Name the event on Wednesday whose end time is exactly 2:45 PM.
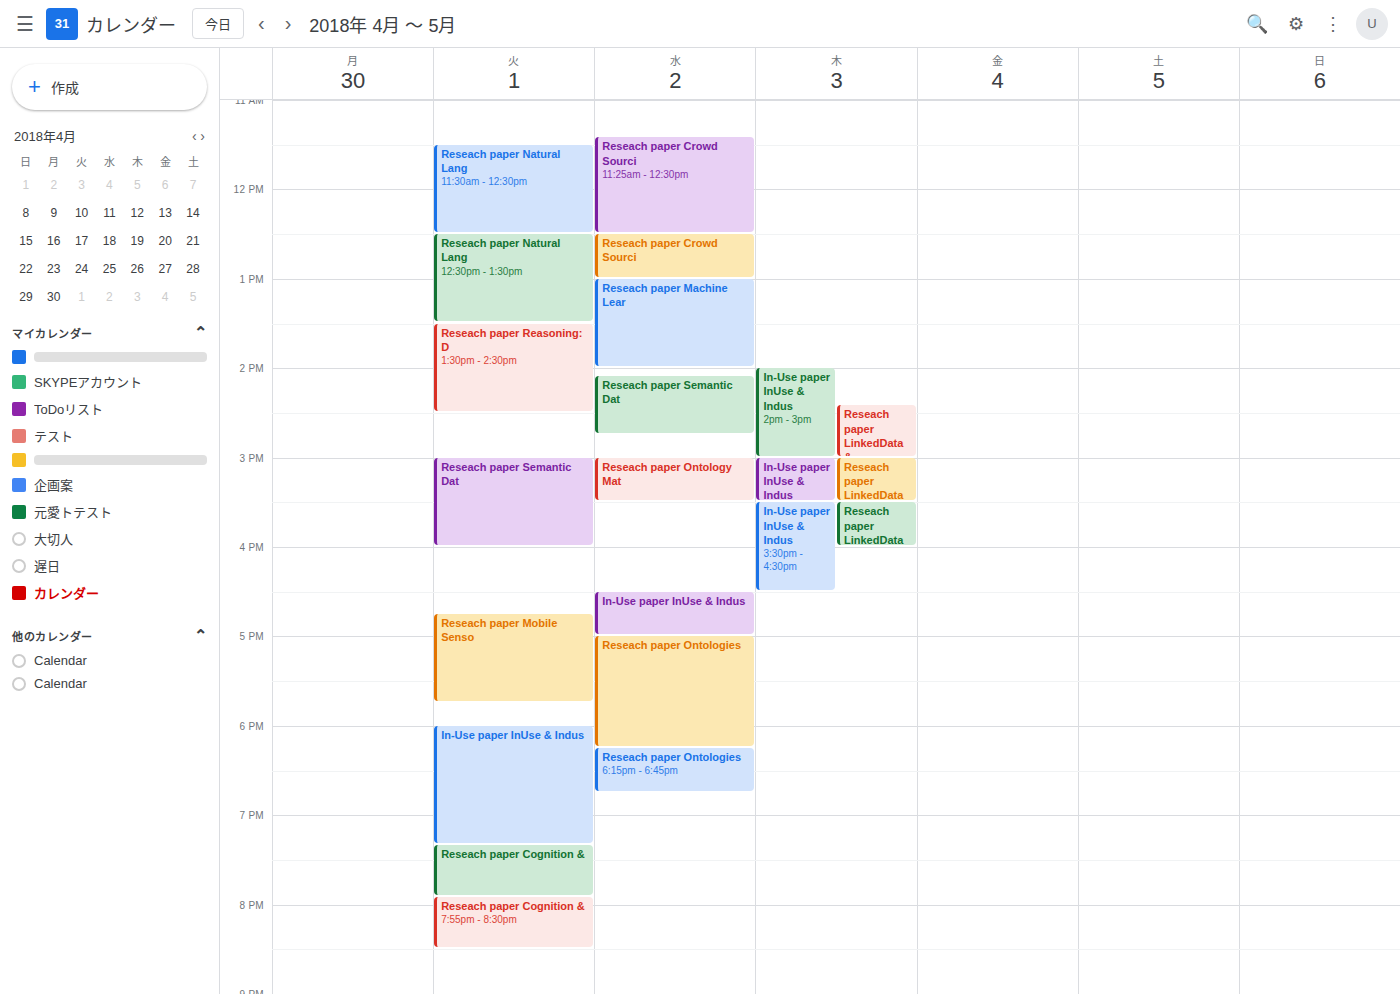
"Reseach paper Semantic Dat"